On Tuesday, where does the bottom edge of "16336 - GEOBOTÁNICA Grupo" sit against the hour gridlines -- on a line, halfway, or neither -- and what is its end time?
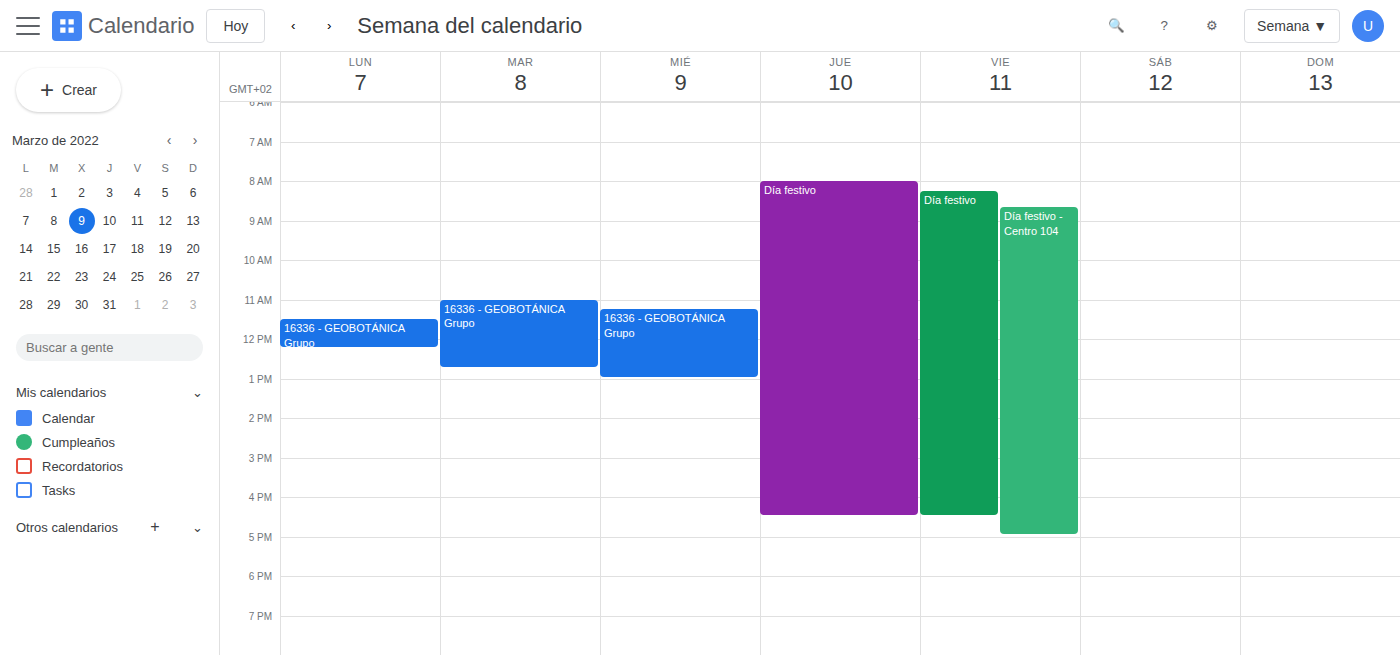
12:45 PM -- neither: three quarters of the way from the 12 PM line to the 1 PM line.